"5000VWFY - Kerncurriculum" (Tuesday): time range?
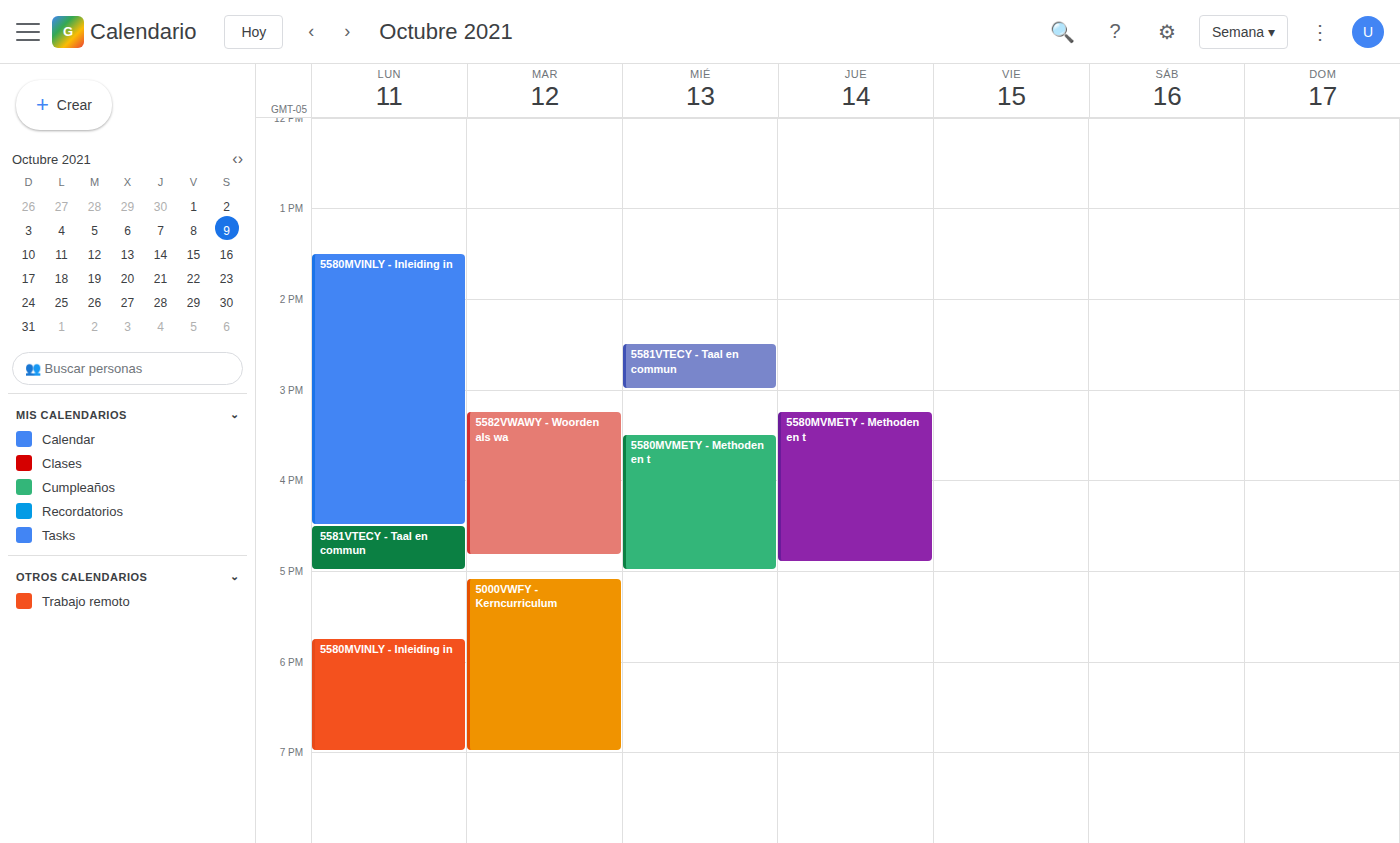
5:05 PM to 7:00 PM